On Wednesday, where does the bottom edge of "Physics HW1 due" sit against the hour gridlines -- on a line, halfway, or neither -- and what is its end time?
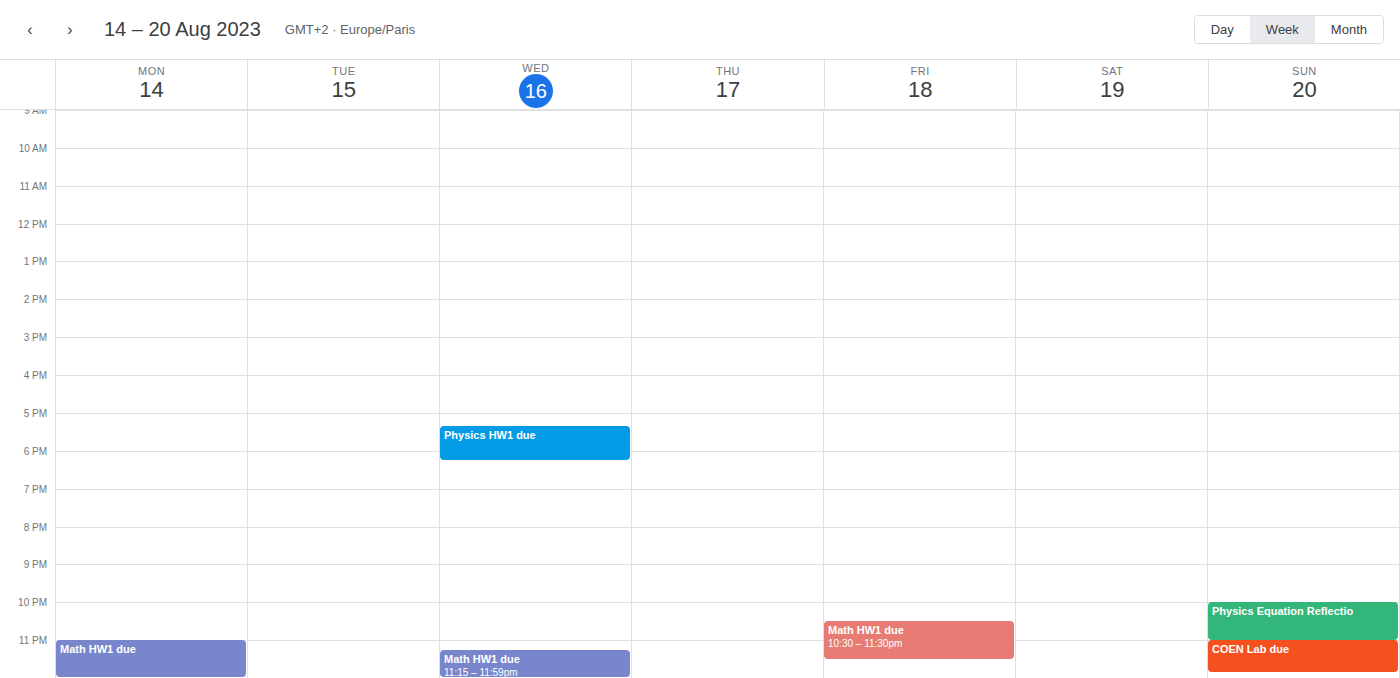
18:15 -- neither: a quarter of the way from the 18:00 line to the 19:00 line.